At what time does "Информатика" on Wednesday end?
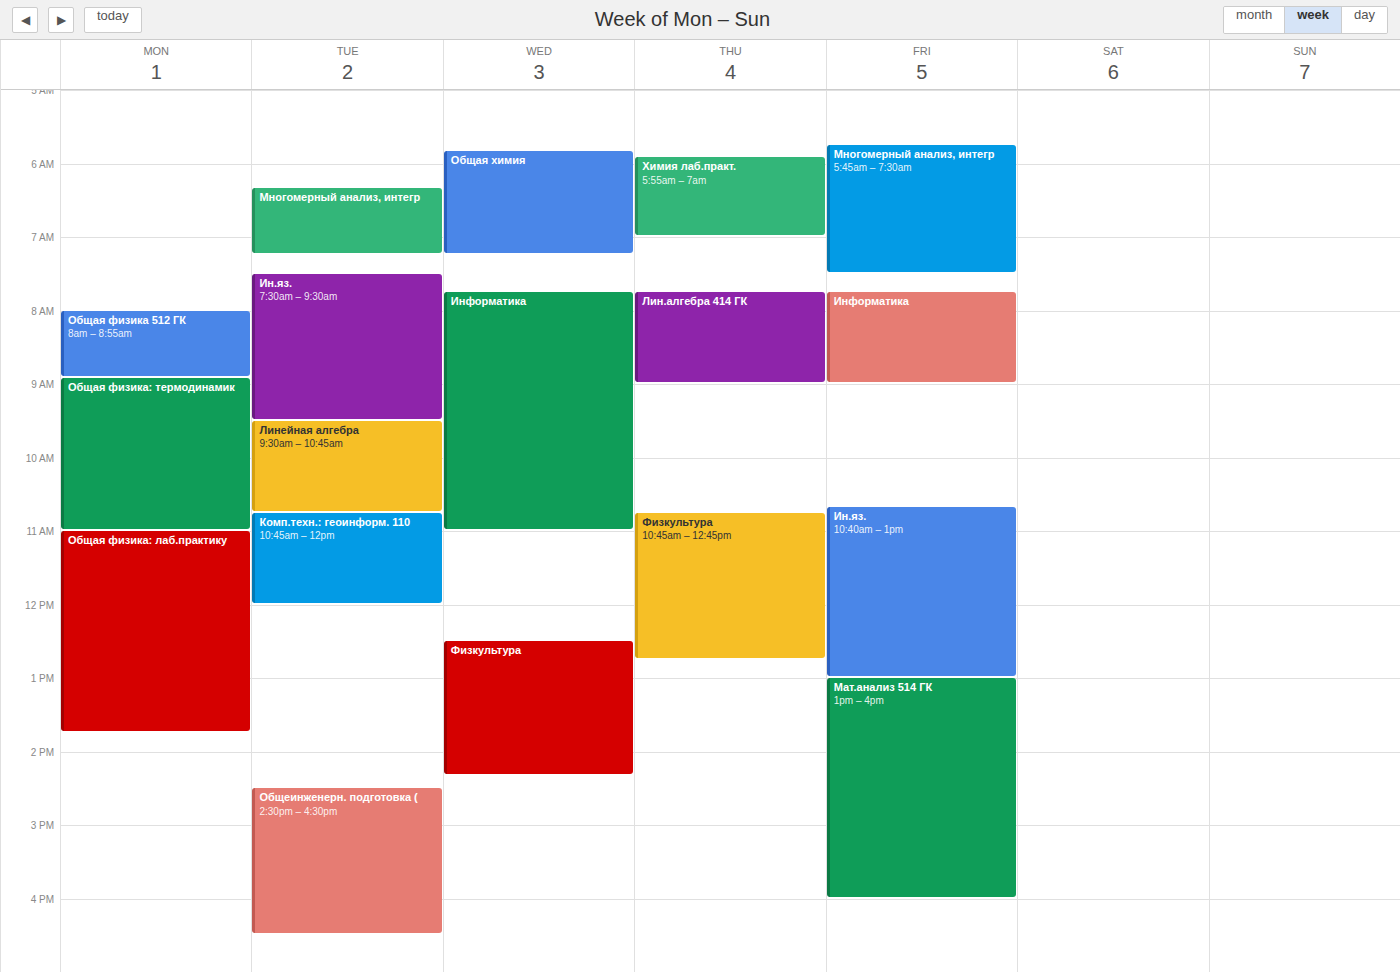
11:00 AM